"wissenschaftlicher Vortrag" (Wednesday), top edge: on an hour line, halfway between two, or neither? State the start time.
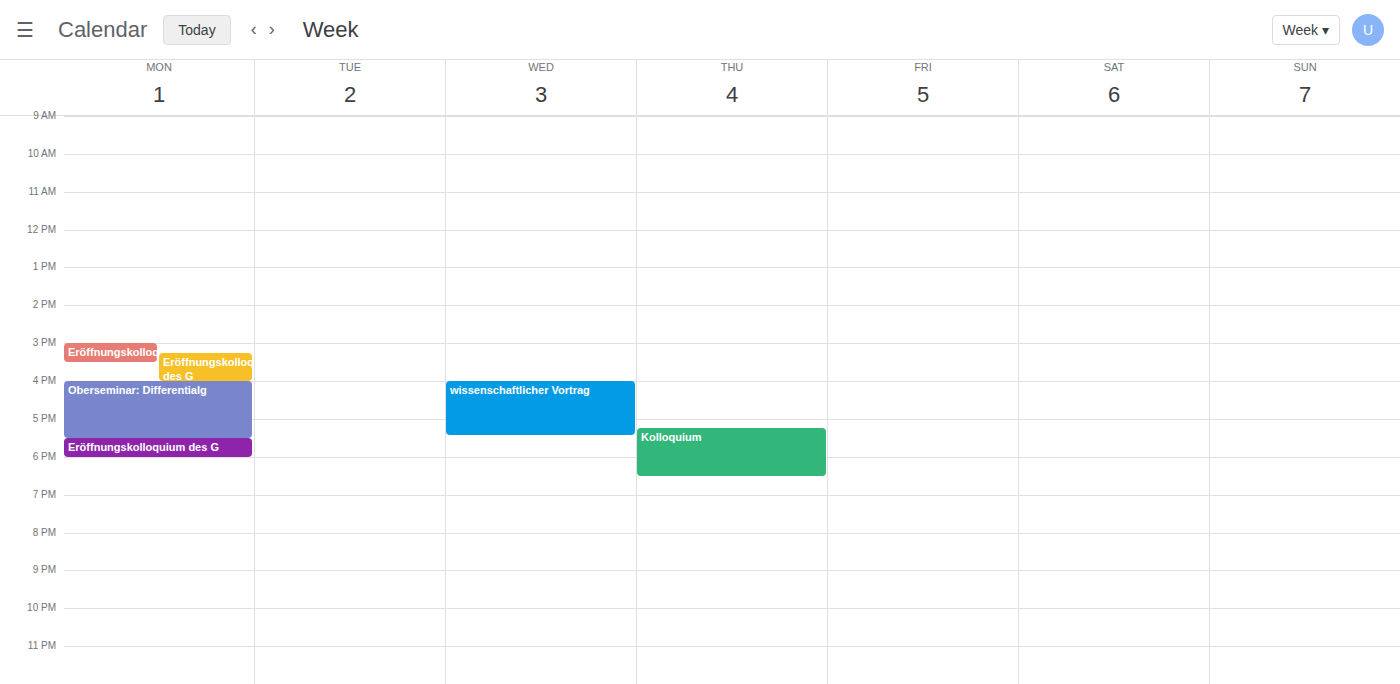
4:00 PM -- exactly on the 4 PM line.